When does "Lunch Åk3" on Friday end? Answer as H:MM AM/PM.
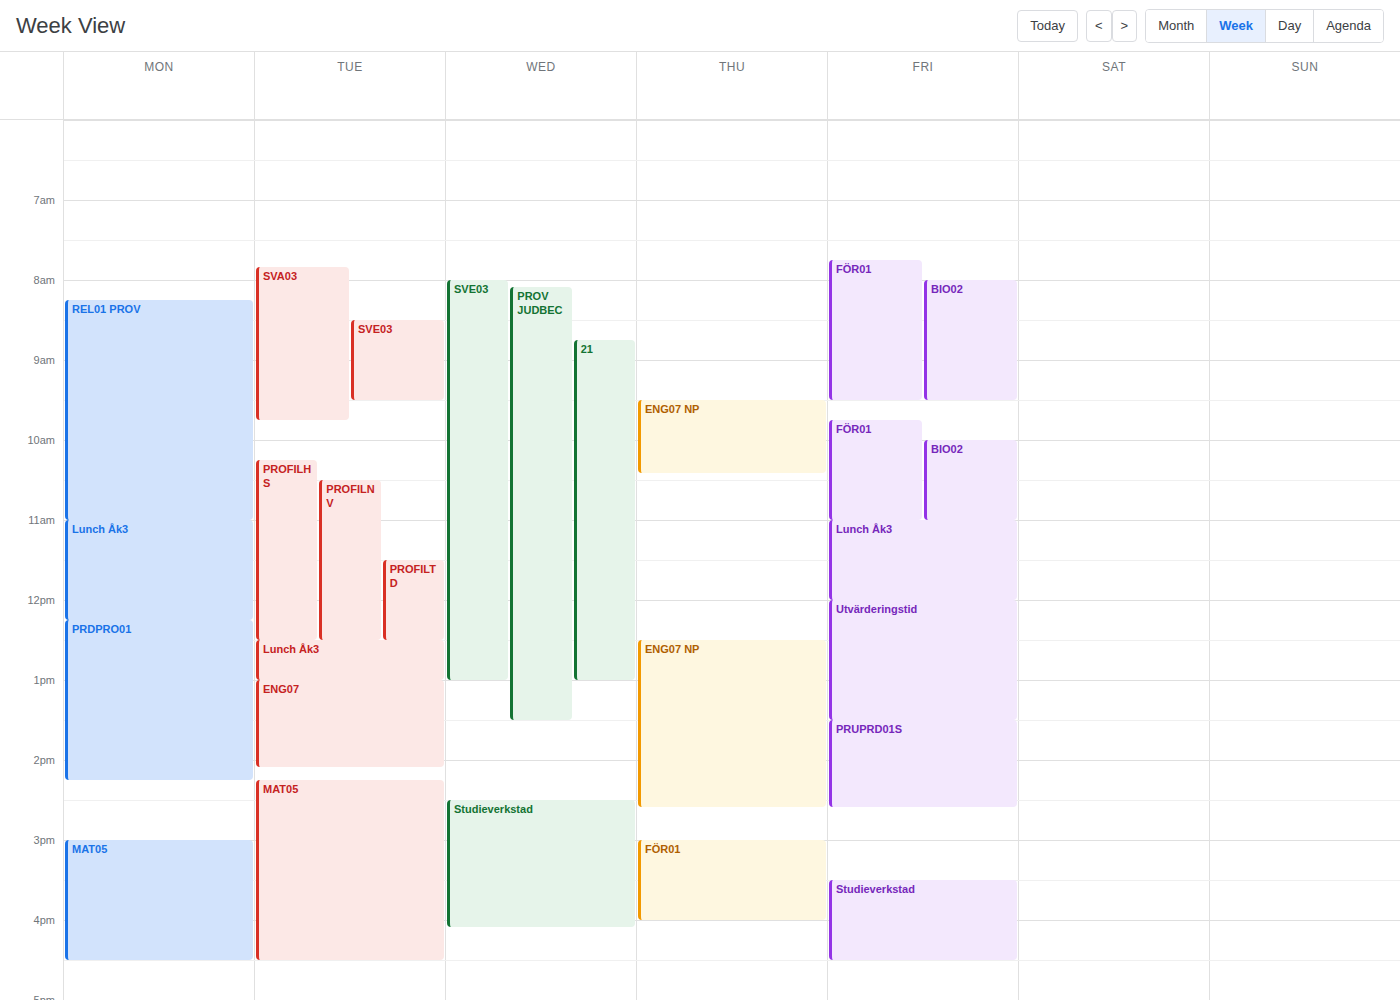
12:00 PM